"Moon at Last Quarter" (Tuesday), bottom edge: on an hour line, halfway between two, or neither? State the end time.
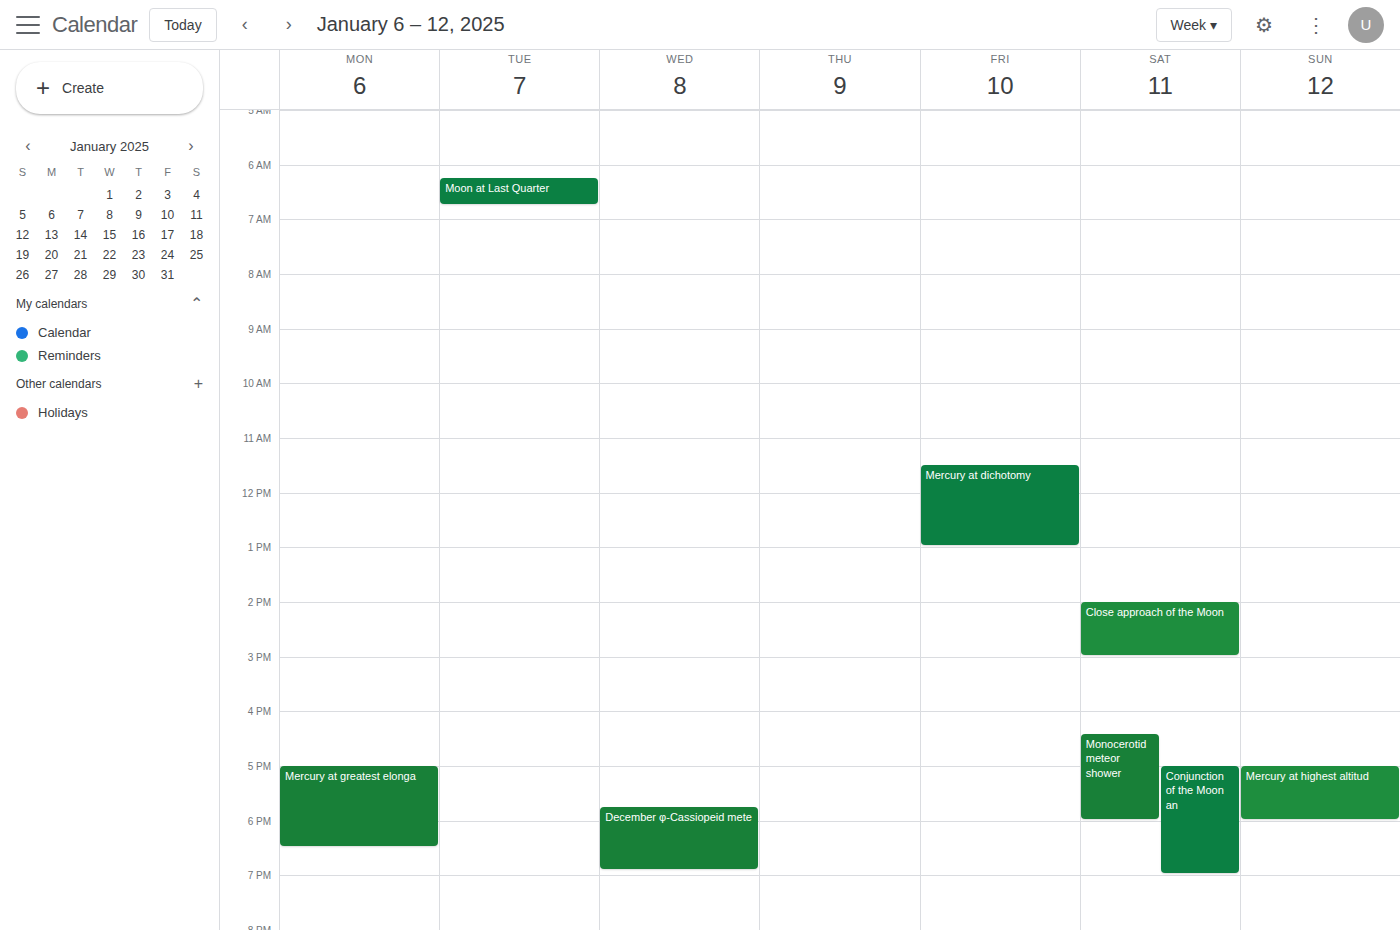
06:45 -- neither: three quarters of the way from the 06:00 line to the 07:00 line.